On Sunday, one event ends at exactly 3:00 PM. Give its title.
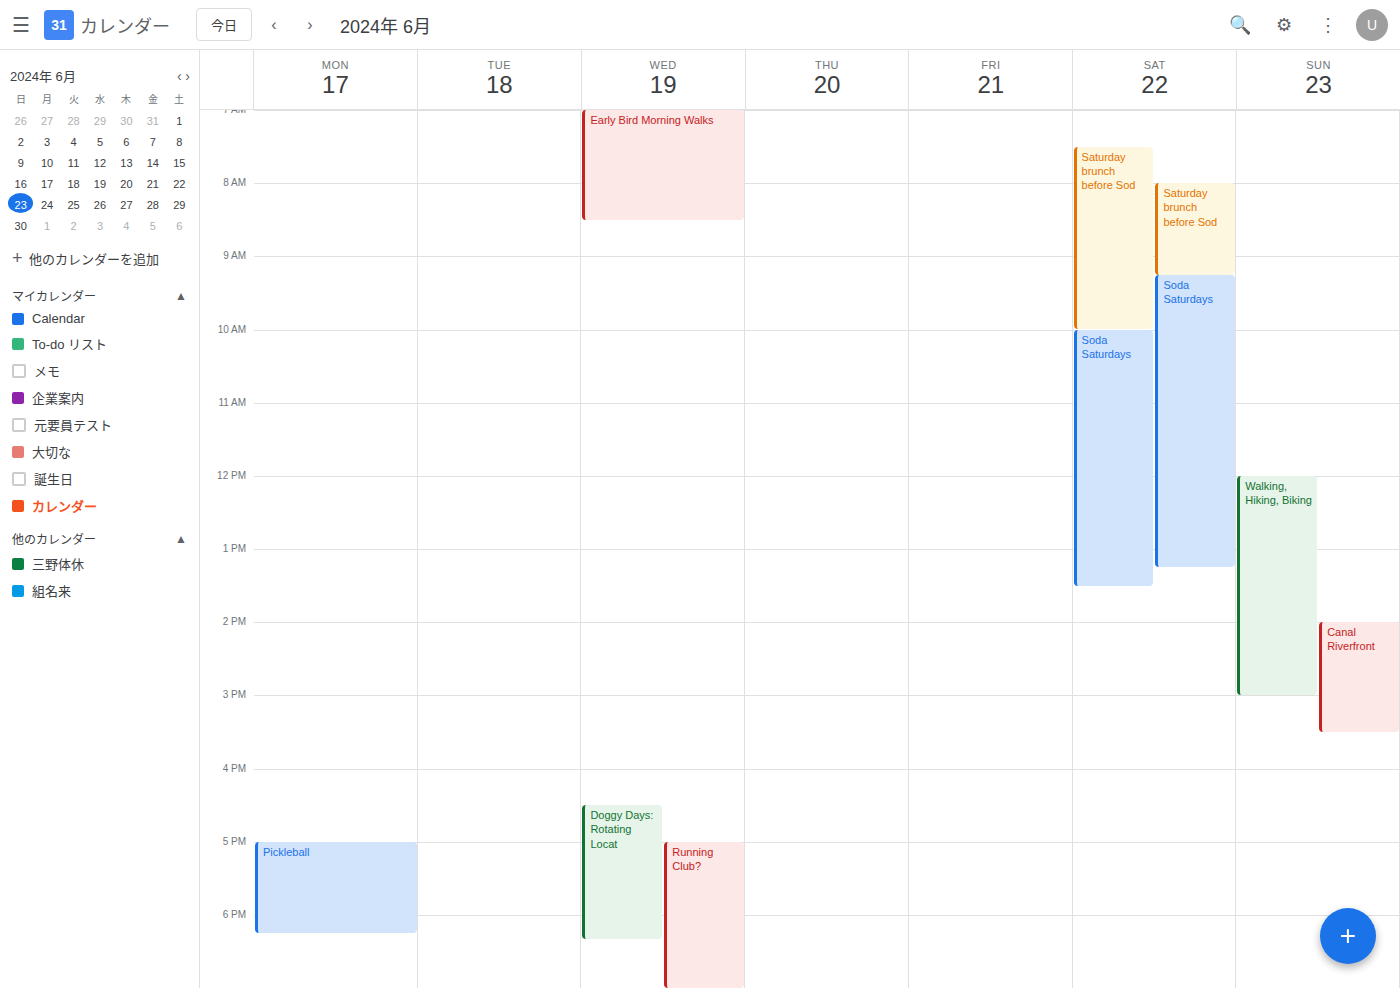
"Walking, Hiking, Biking"